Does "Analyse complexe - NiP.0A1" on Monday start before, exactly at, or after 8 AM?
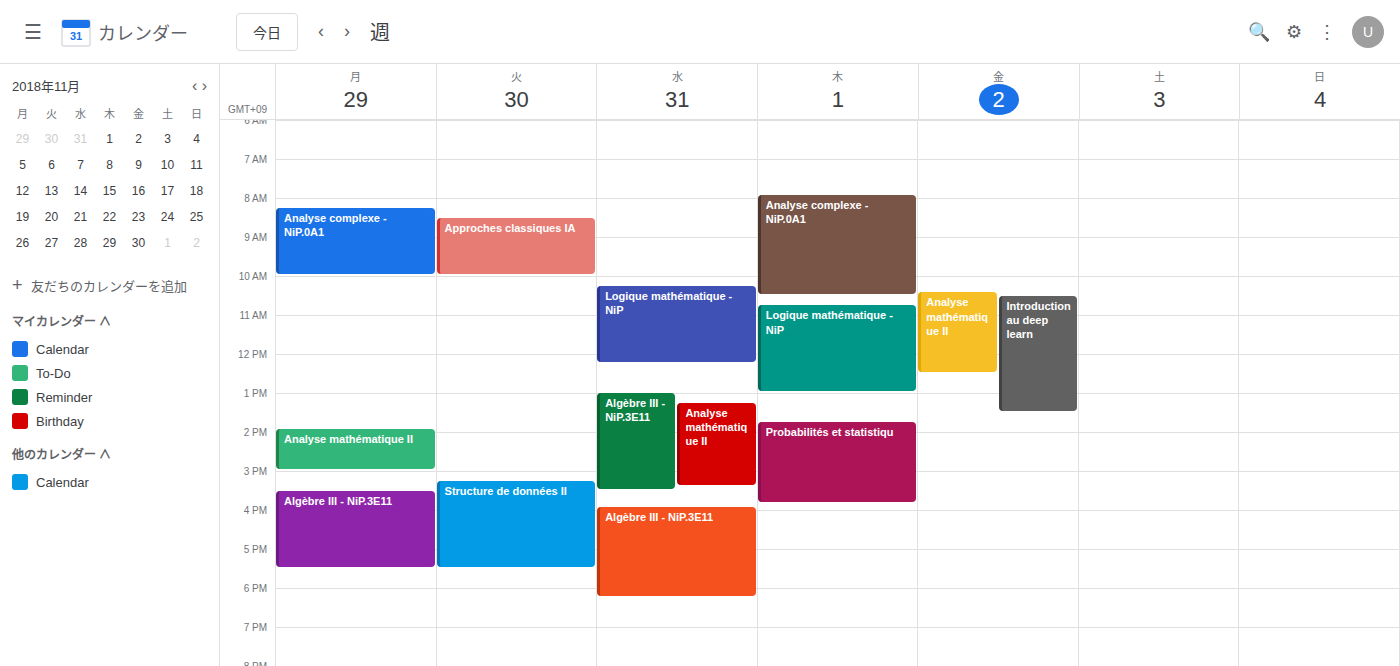
8:15 AM -- after 8 AM, 15 minutes below the 8 AM line.